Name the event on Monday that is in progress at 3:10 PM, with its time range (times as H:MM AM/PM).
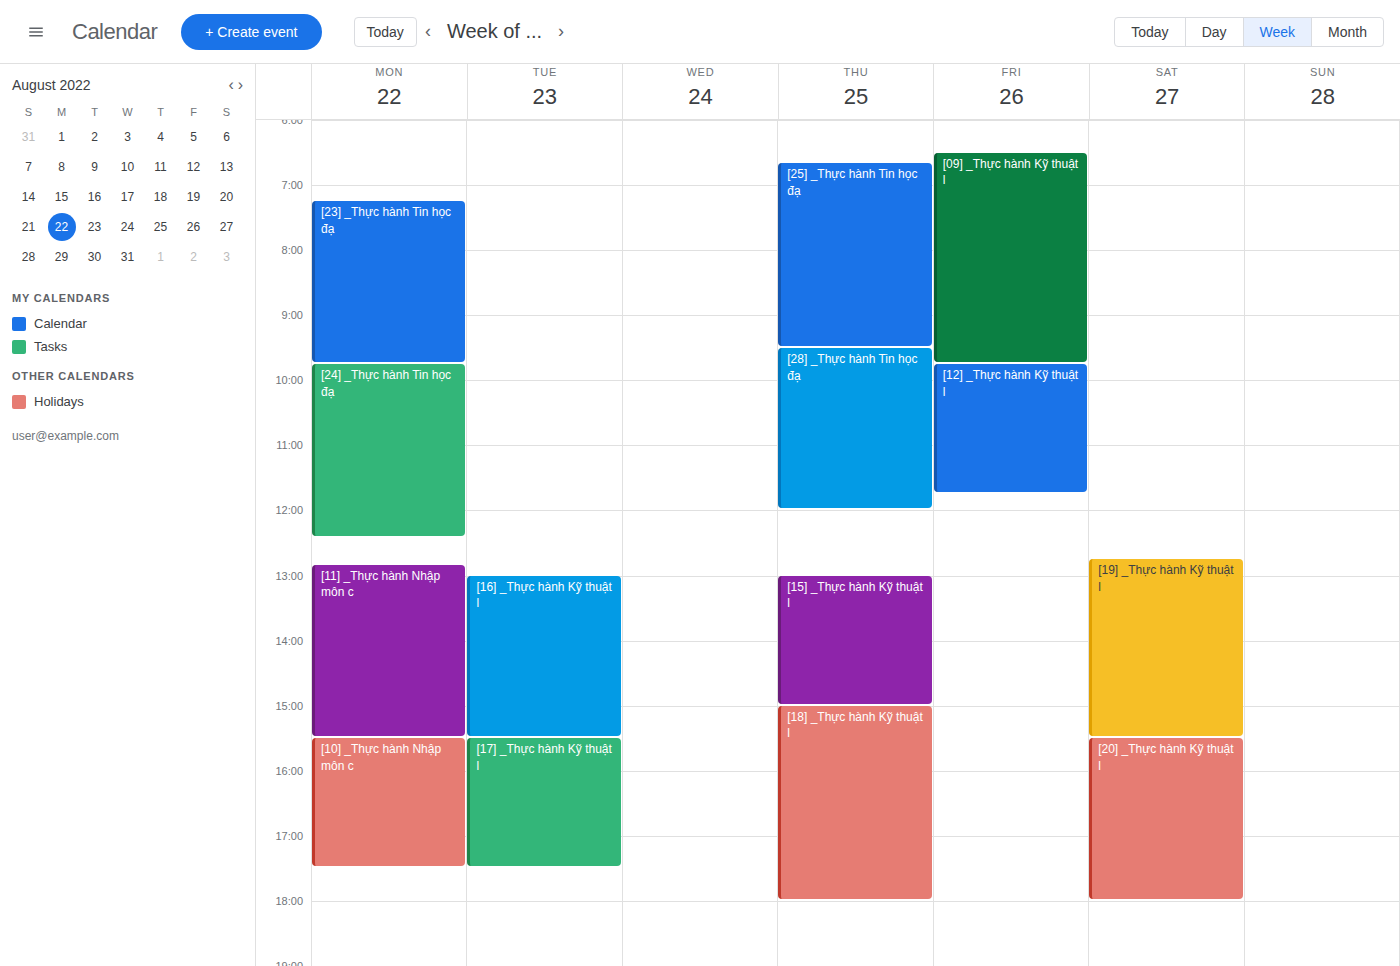
"[11] _Thực hành Nhập môn c", 12:50 PM to 3:30 PM